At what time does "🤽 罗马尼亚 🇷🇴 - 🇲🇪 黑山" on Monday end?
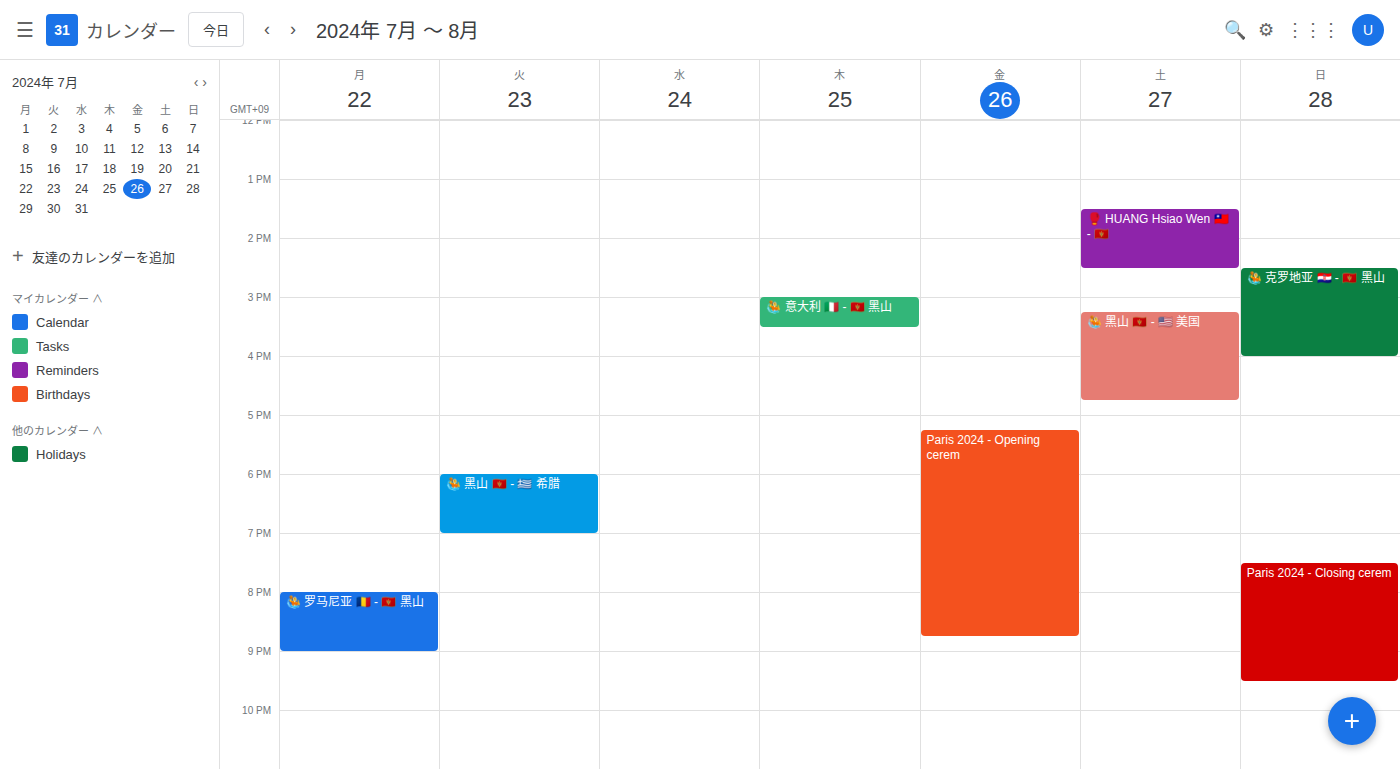
9:00 PM